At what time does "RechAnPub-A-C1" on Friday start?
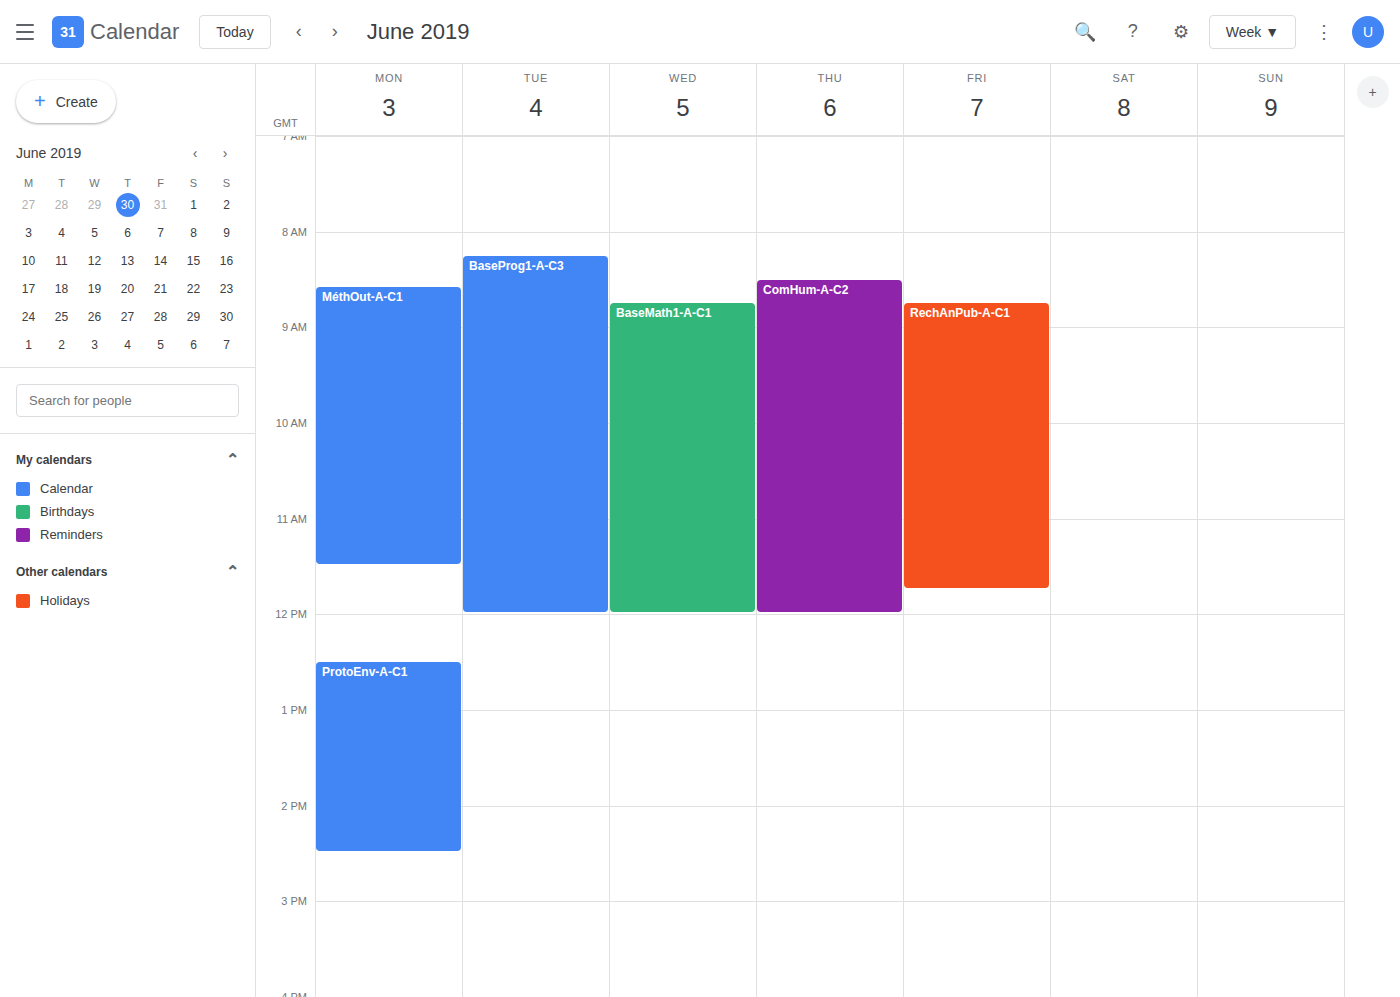
8:45 AM